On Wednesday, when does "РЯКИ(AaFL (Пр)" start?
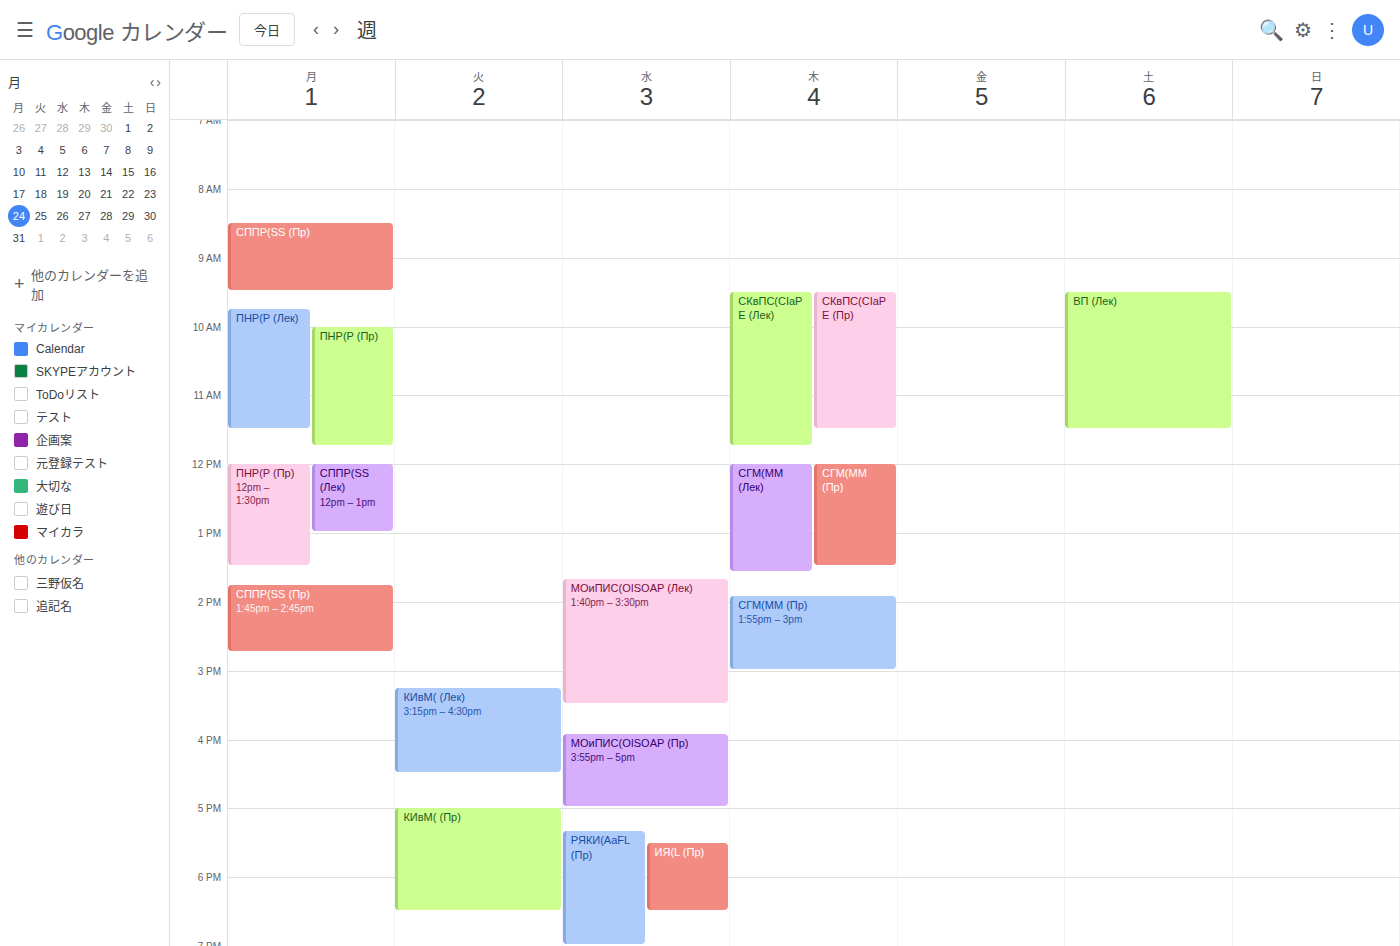
5:20 PM